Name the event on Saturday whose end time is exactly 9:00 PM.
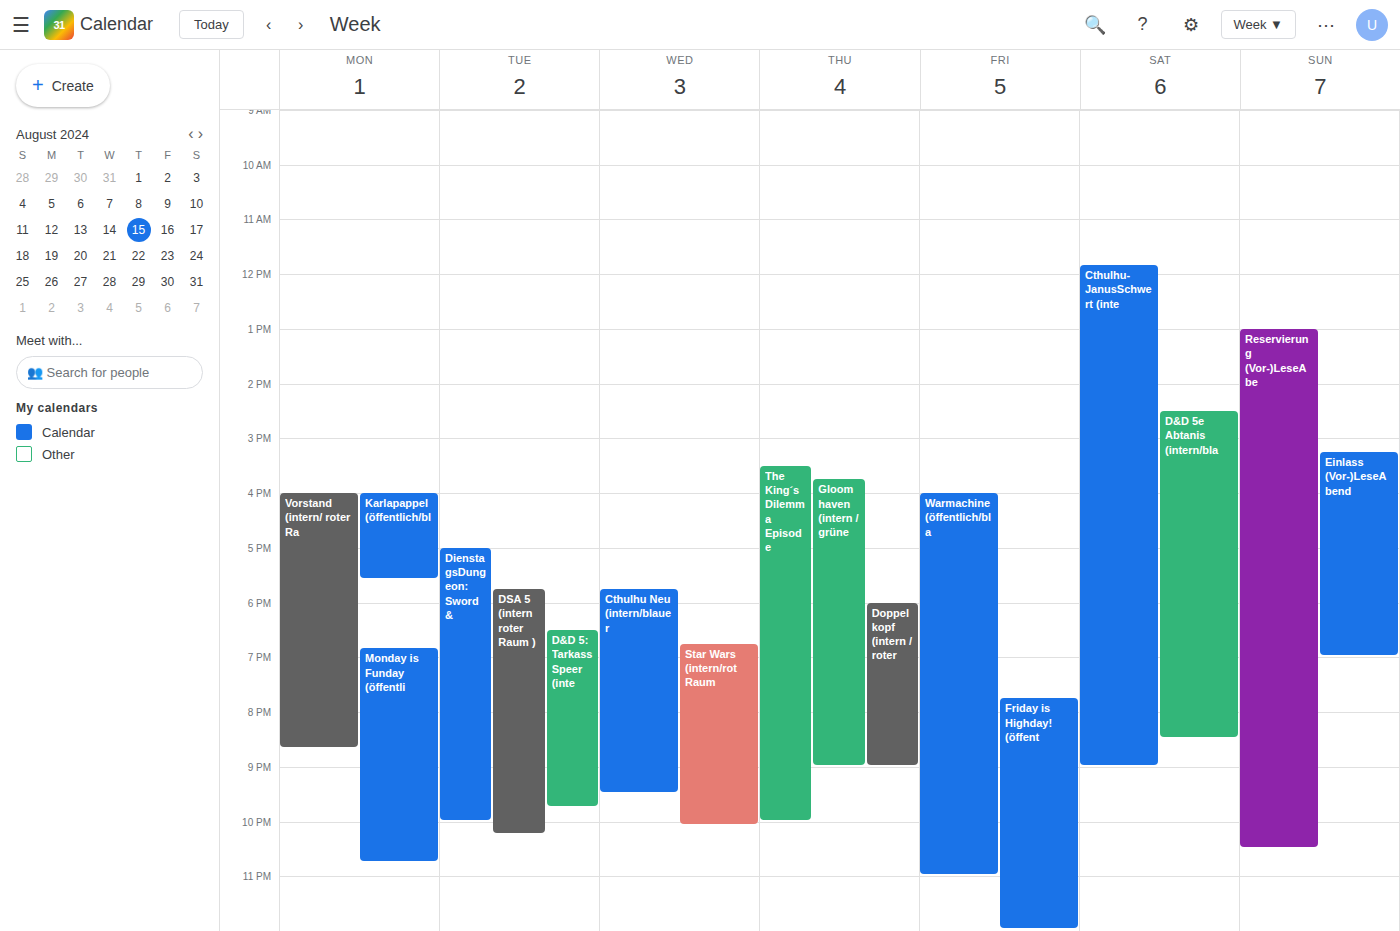
"Cthulhu-JanusSchwert (inte"